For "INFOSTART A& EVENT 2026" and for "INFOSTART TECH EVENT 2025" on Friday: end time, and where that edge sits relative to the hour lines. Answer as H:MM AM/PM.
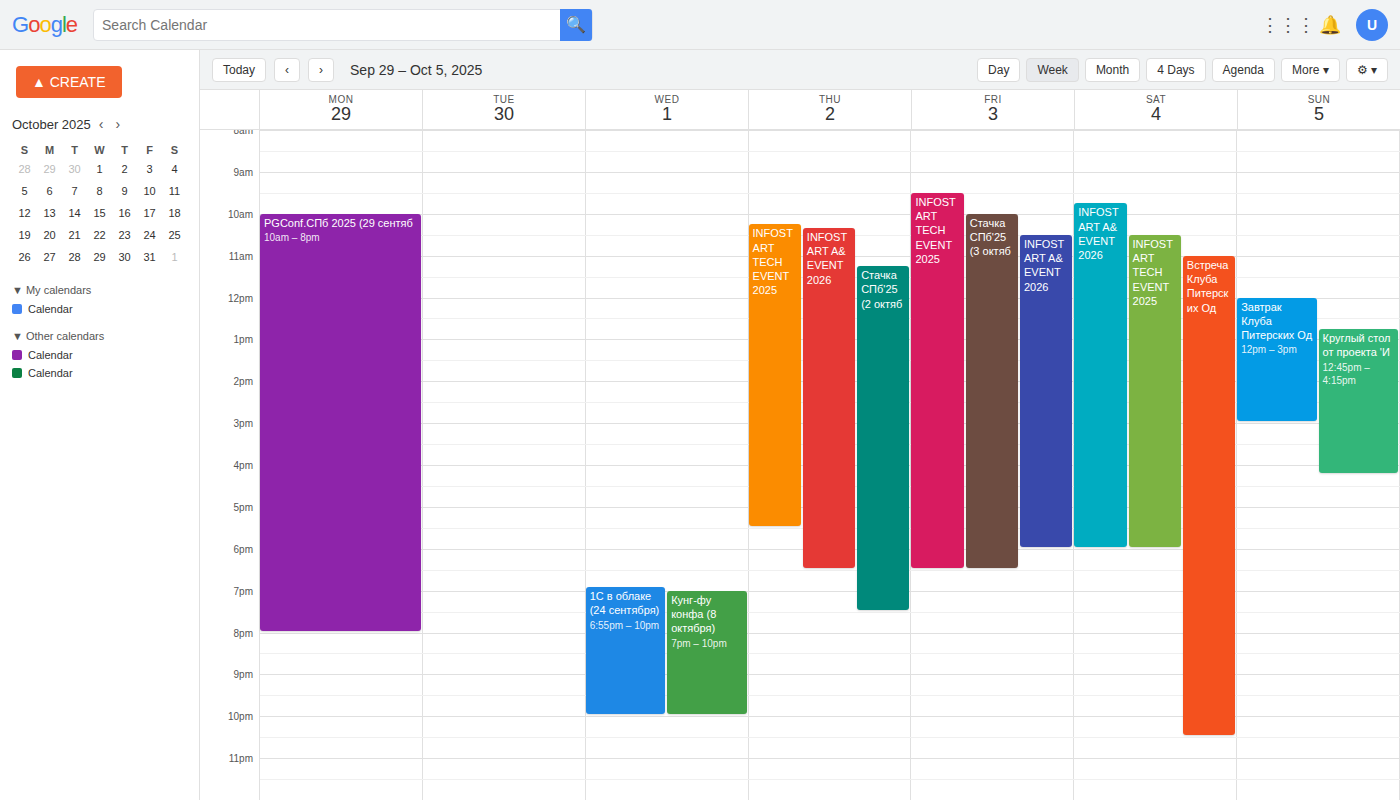
"INFOSTART A& EVENT 2026": 6:00 PM, exactly on the 6 PM line. "INFOSTART TECH EVENT 2025": 6:30 PM, halfway between the 6 PM and 7 PM lines.